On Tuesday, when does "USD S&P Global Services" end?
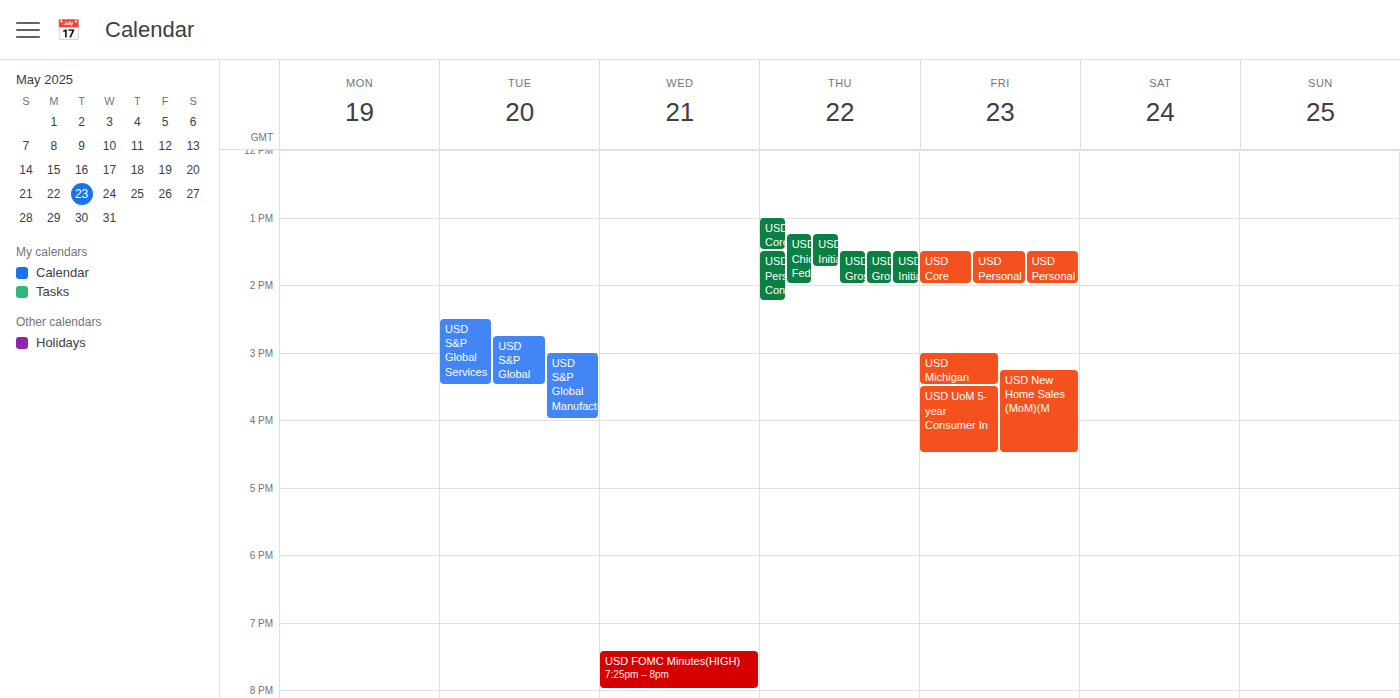
3:30 PM